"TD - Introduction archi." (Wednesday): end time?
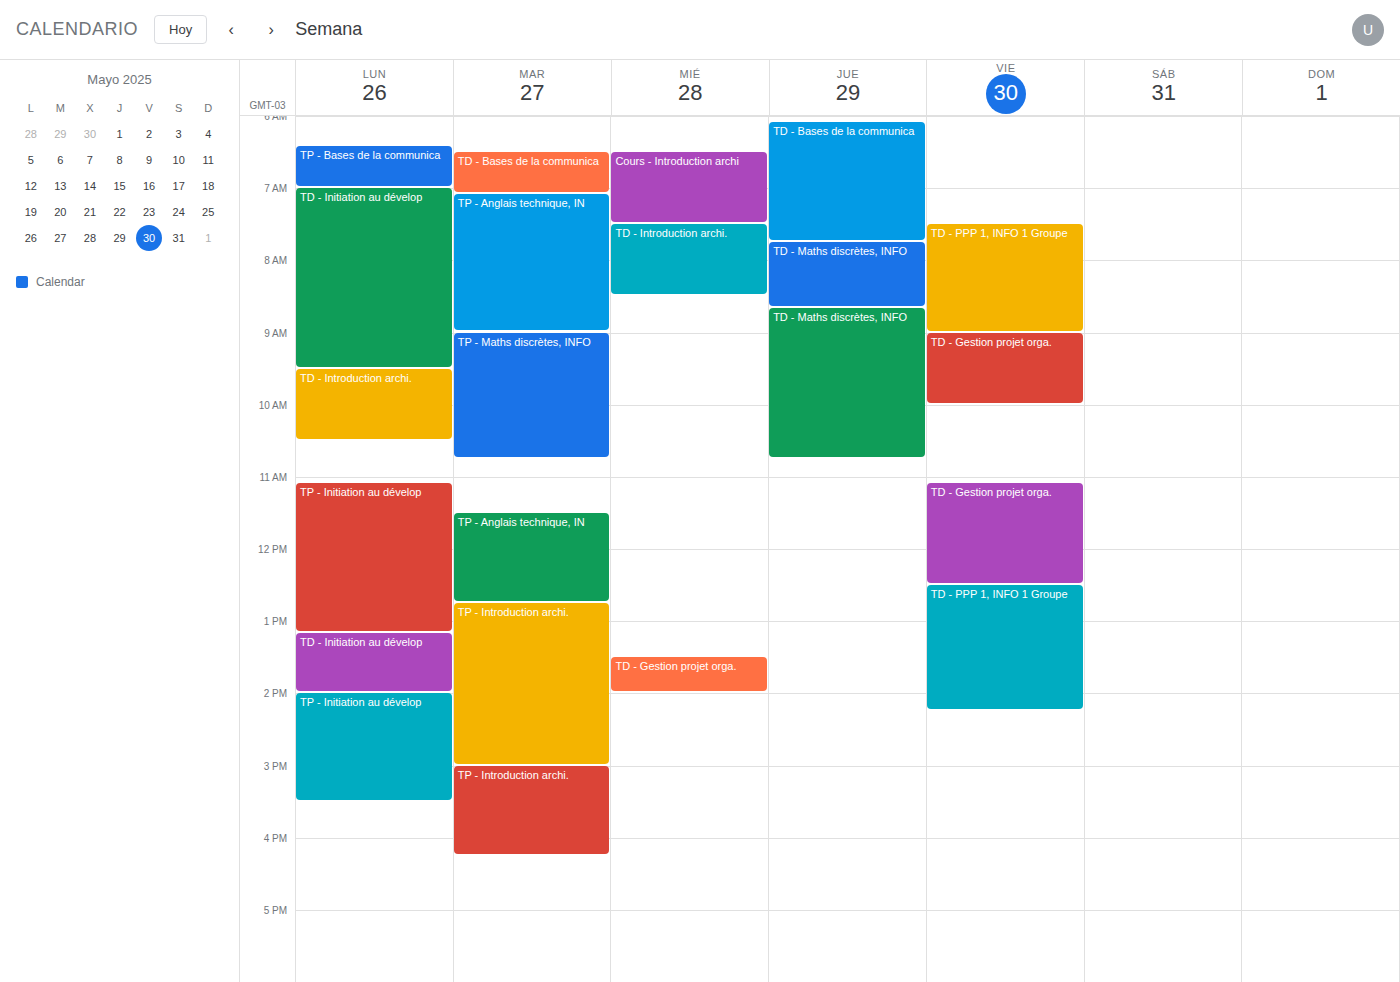
8:30 AM